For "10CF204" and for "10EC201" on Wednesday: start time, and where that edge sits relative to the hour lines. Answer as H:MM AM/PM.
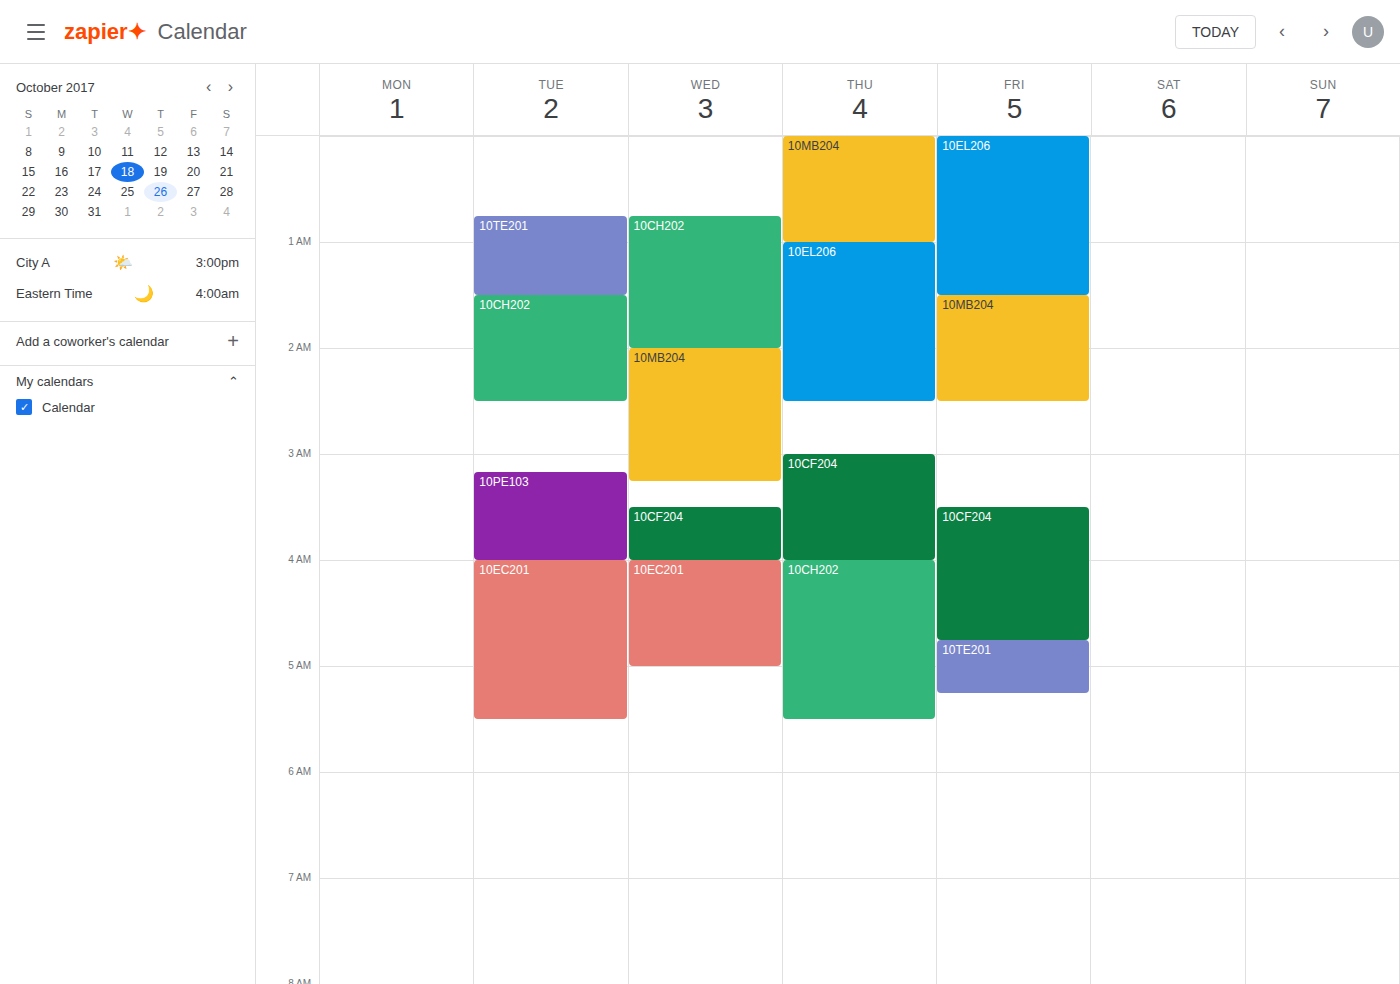
"10CF204": 3:30 AM, halfway between the 3 AM and 4 AM lines. "10EC201": 4:00 AM, exactly on the 4 AM line.